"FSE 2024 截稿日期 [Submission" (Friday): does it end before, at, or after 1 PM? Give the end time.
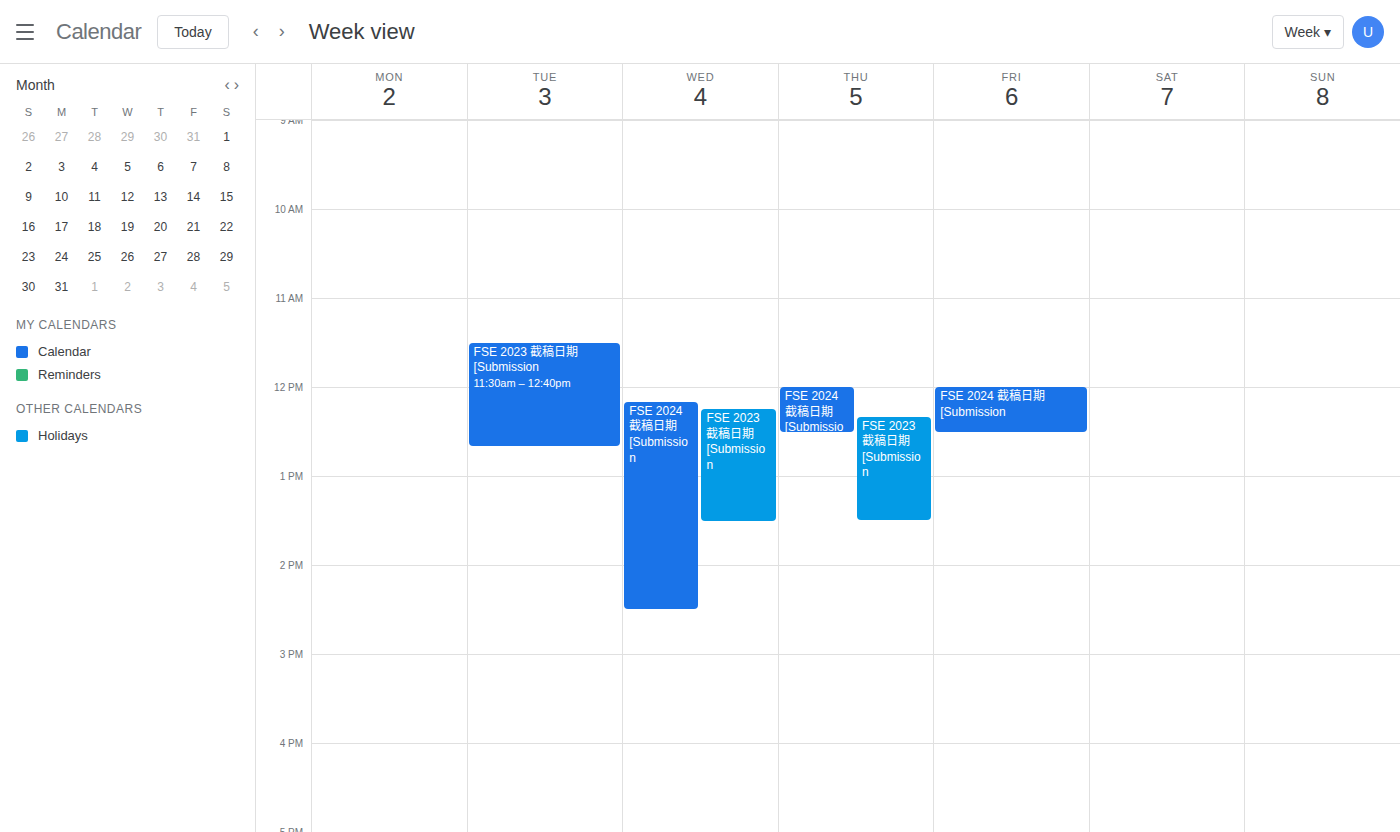
12:30 PM -- before 1 PM, 30 minutes above the 1 PM line.